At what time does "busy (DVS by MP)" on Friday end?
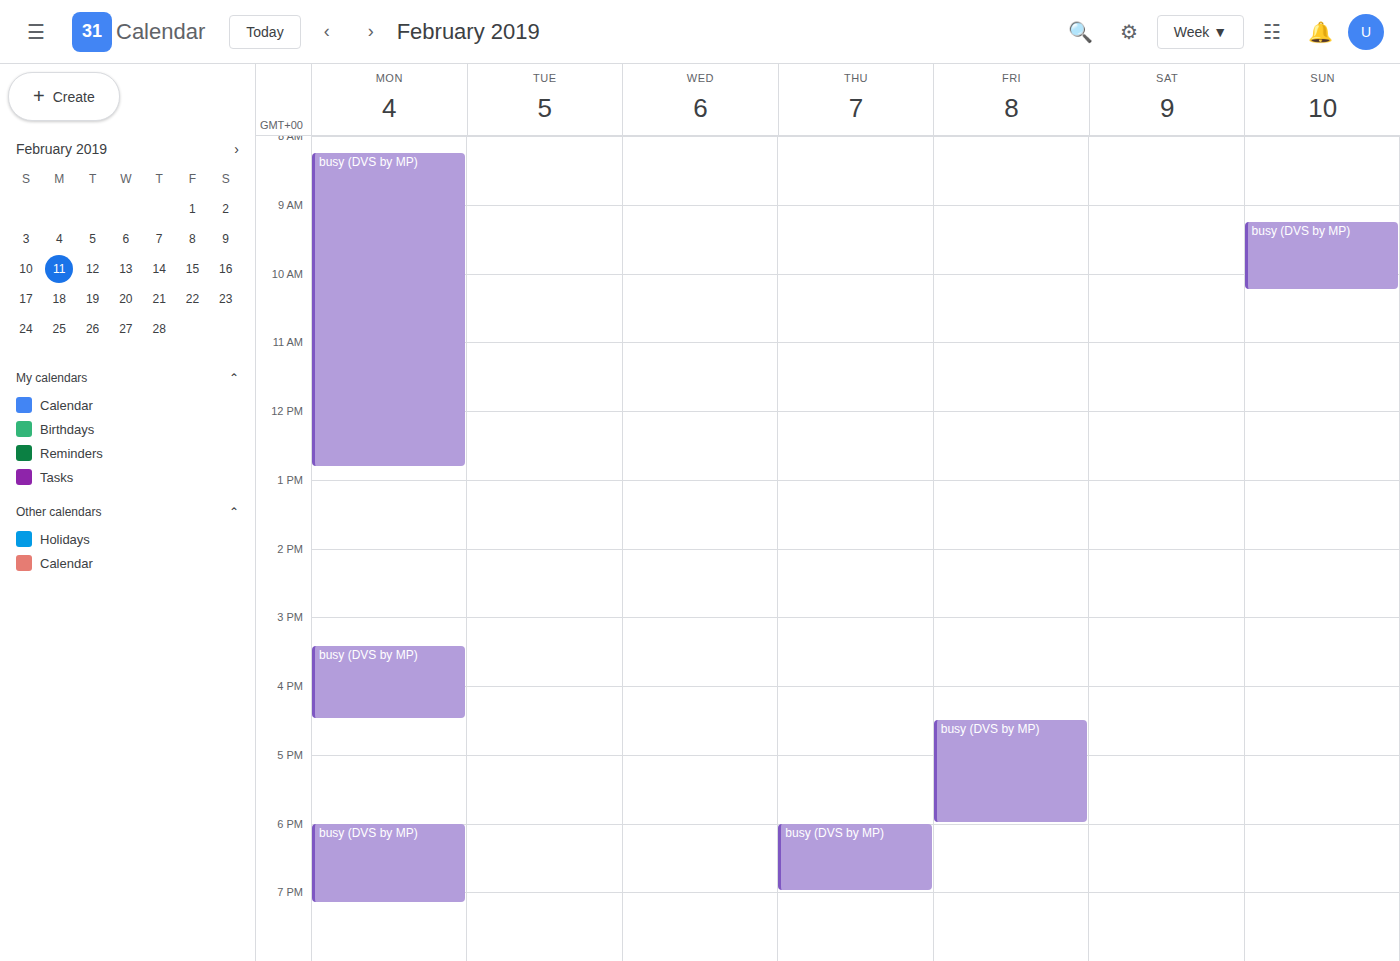
6:00 PM